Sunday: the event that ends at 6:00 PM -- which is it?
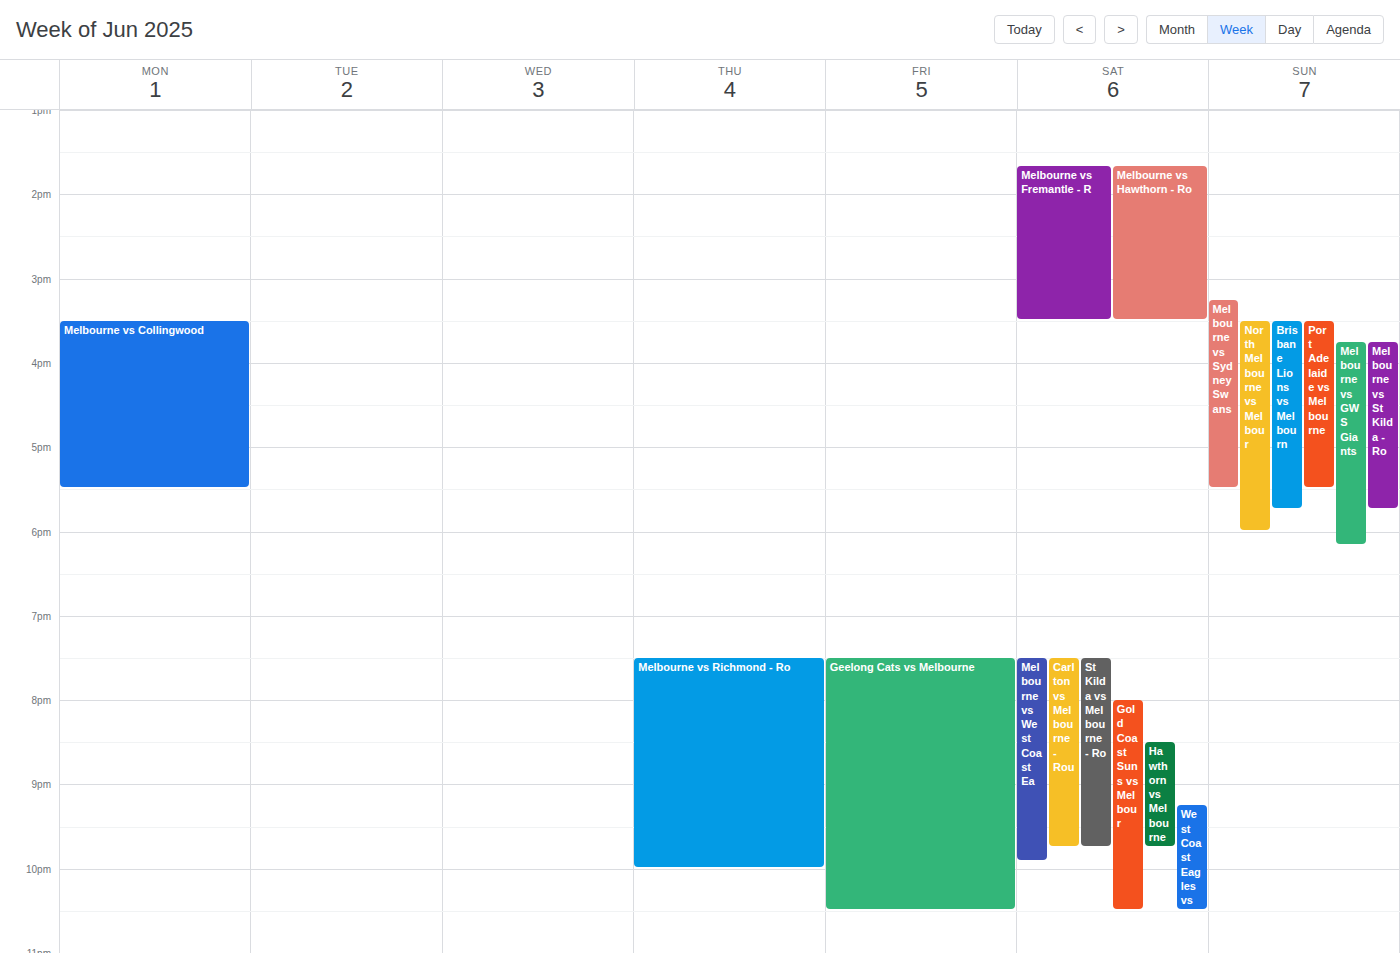
"North Melbourne vs Melbour"